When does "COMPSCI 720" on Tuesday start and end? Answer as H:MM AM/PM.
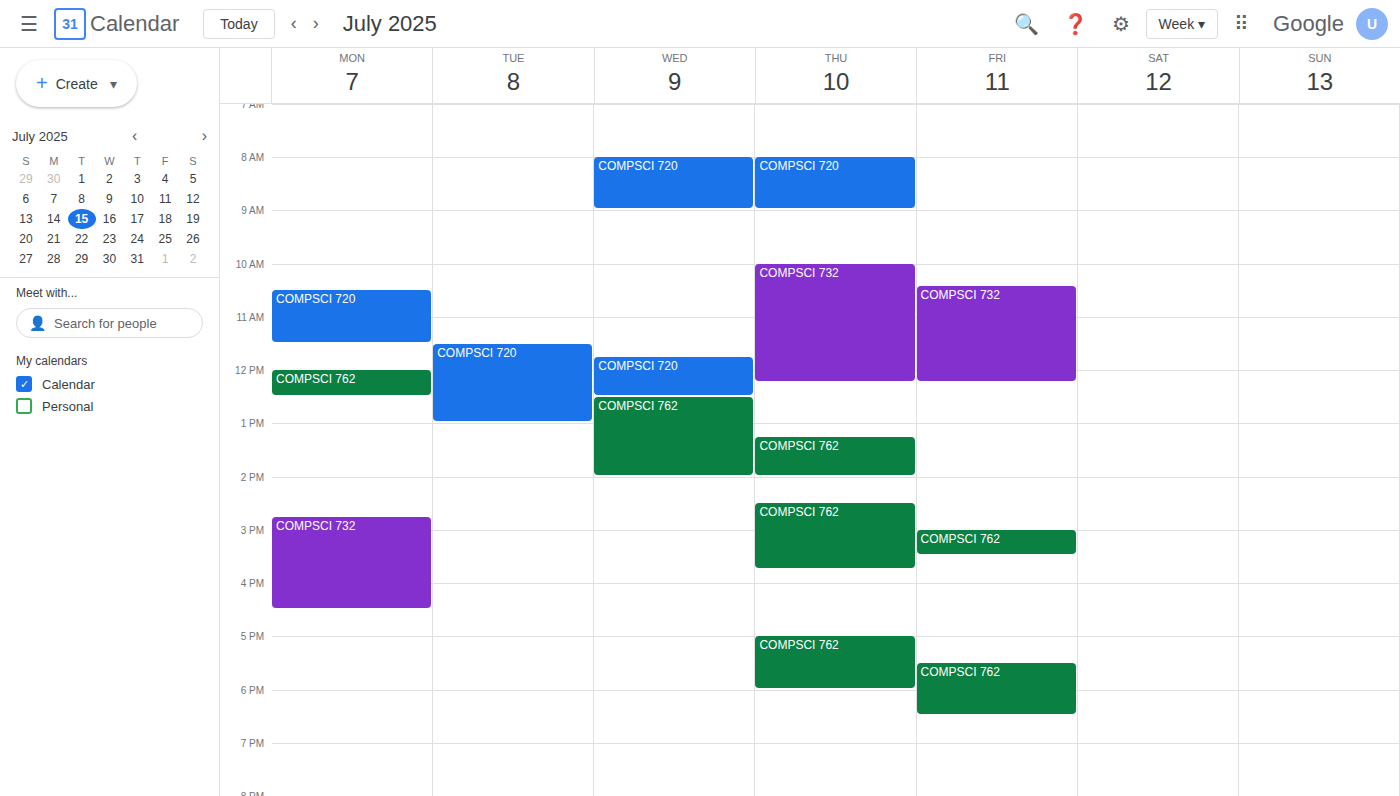
11:30 AM to 1:00 PM